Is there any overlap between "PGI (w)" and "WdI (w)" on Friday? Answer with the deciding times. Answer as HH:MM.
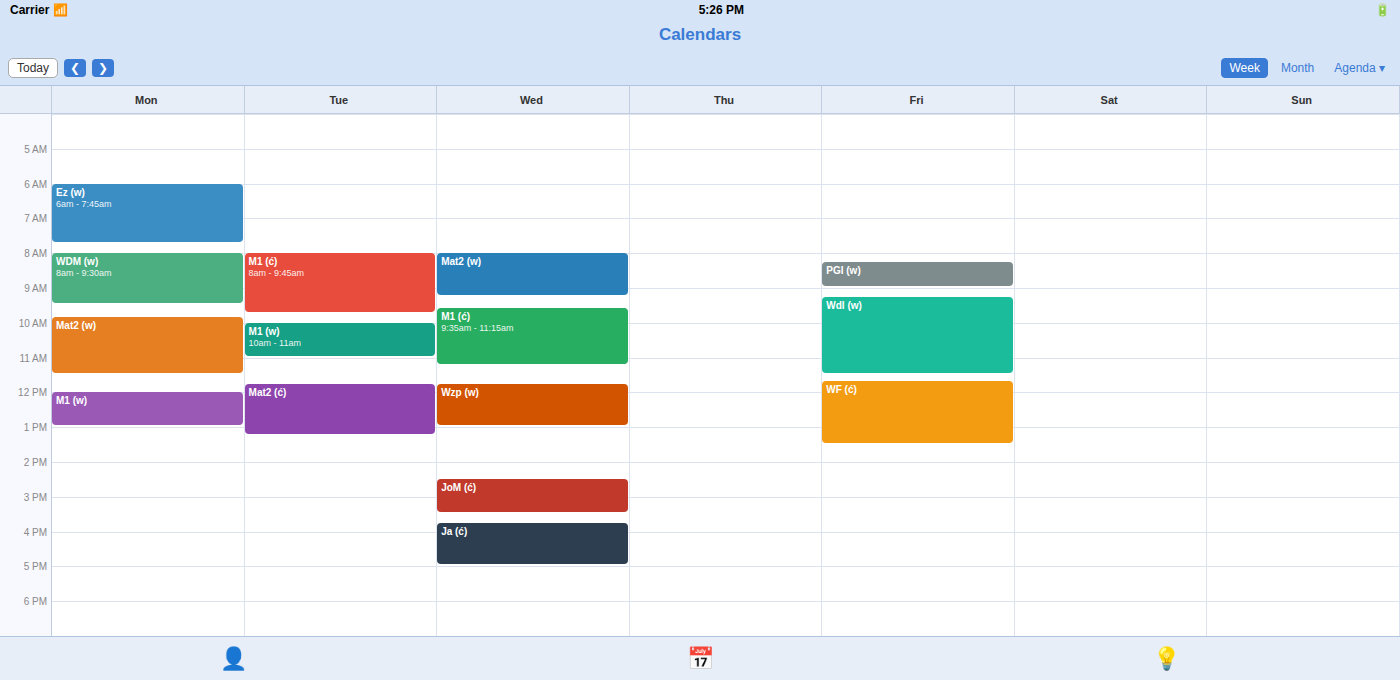
"PGI (w)" ends at 09:00 and "WdI (w)" starts at 09:15 -- no overlap.